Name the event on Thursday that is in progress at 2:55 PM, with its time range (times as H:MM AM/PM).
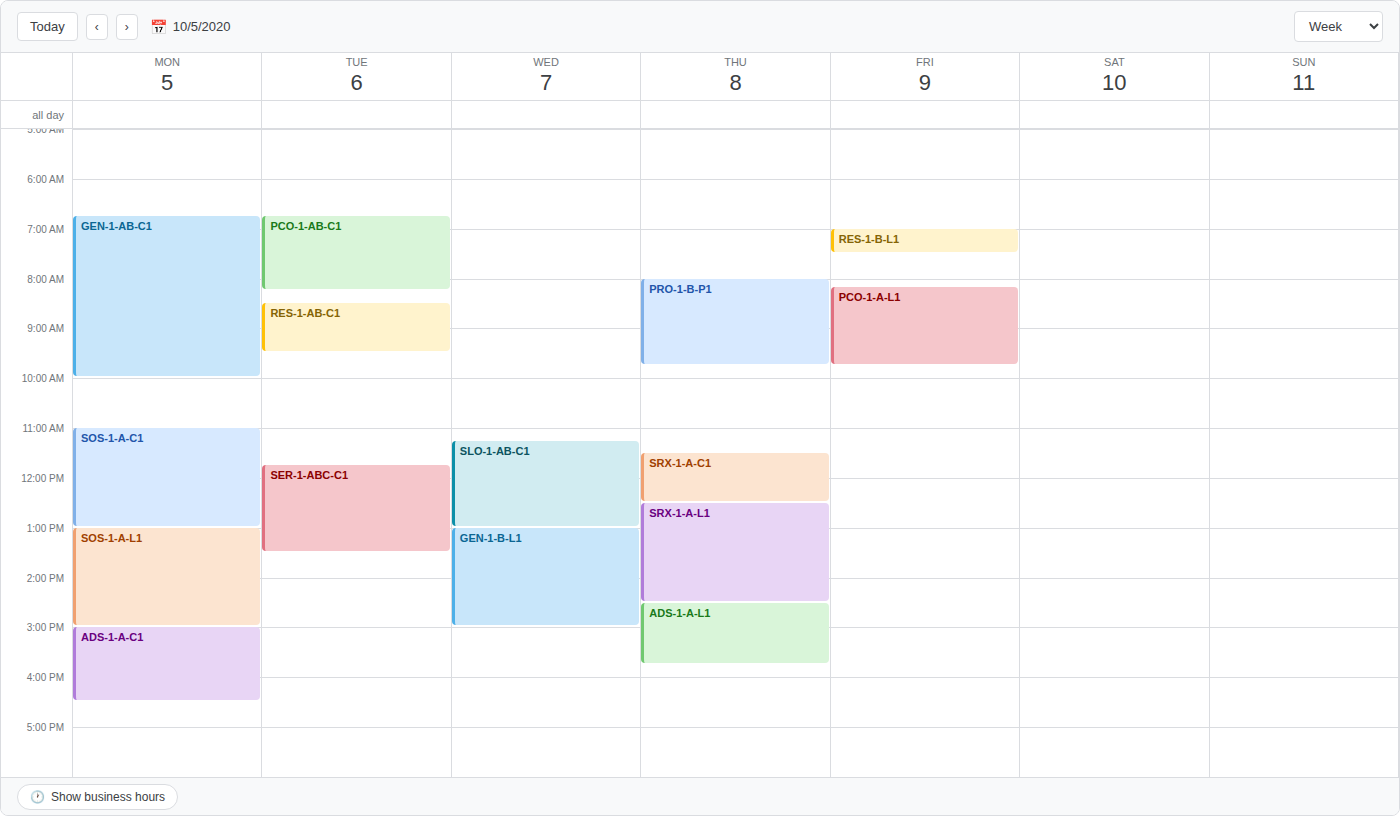
"ADS-1-A-L1", 2:30 PM to 3:45 PM